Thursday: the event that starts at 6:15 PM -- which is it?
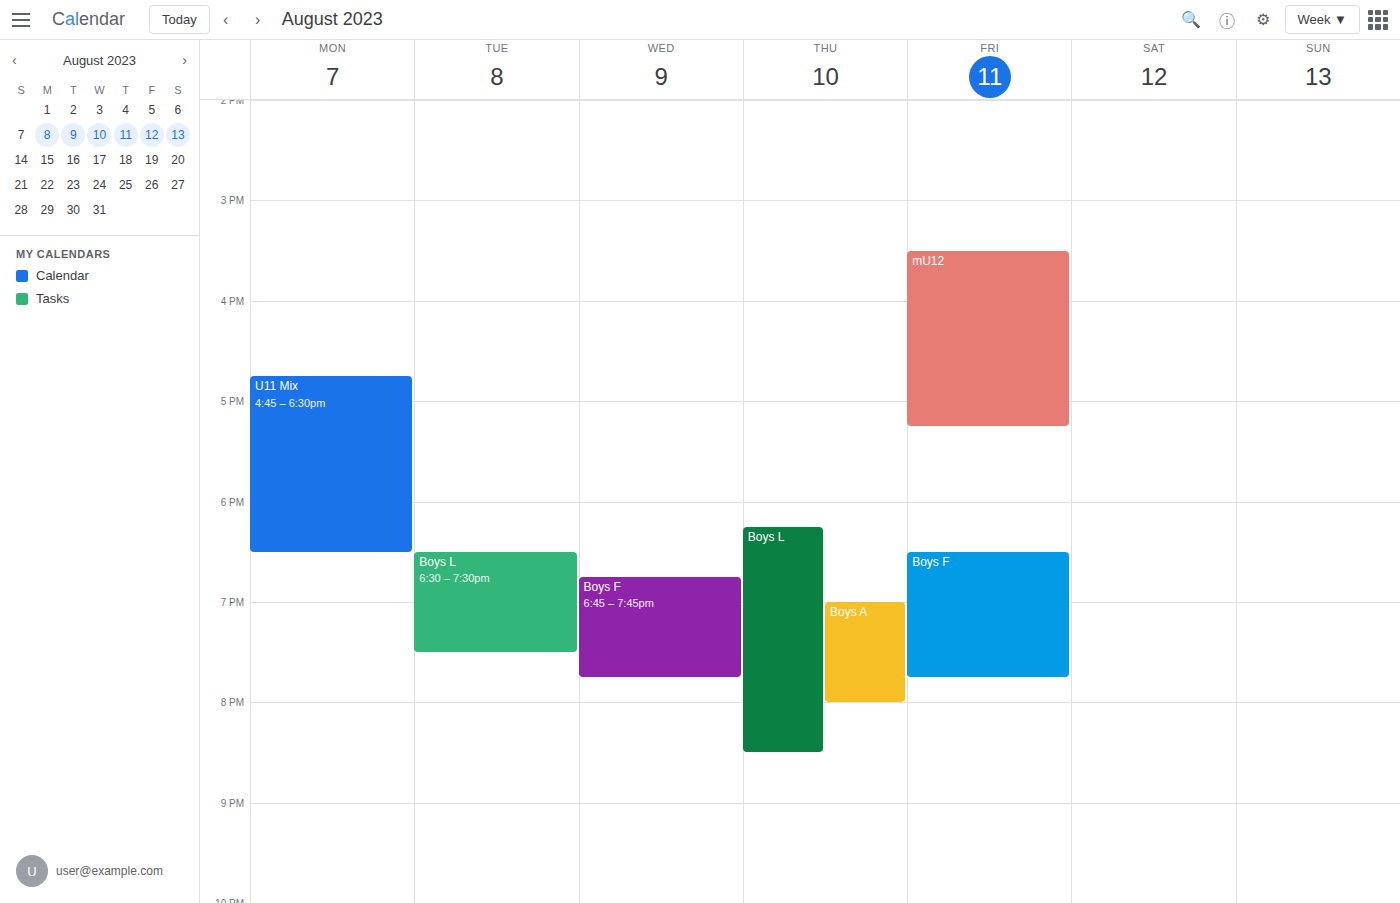
"Boys L"